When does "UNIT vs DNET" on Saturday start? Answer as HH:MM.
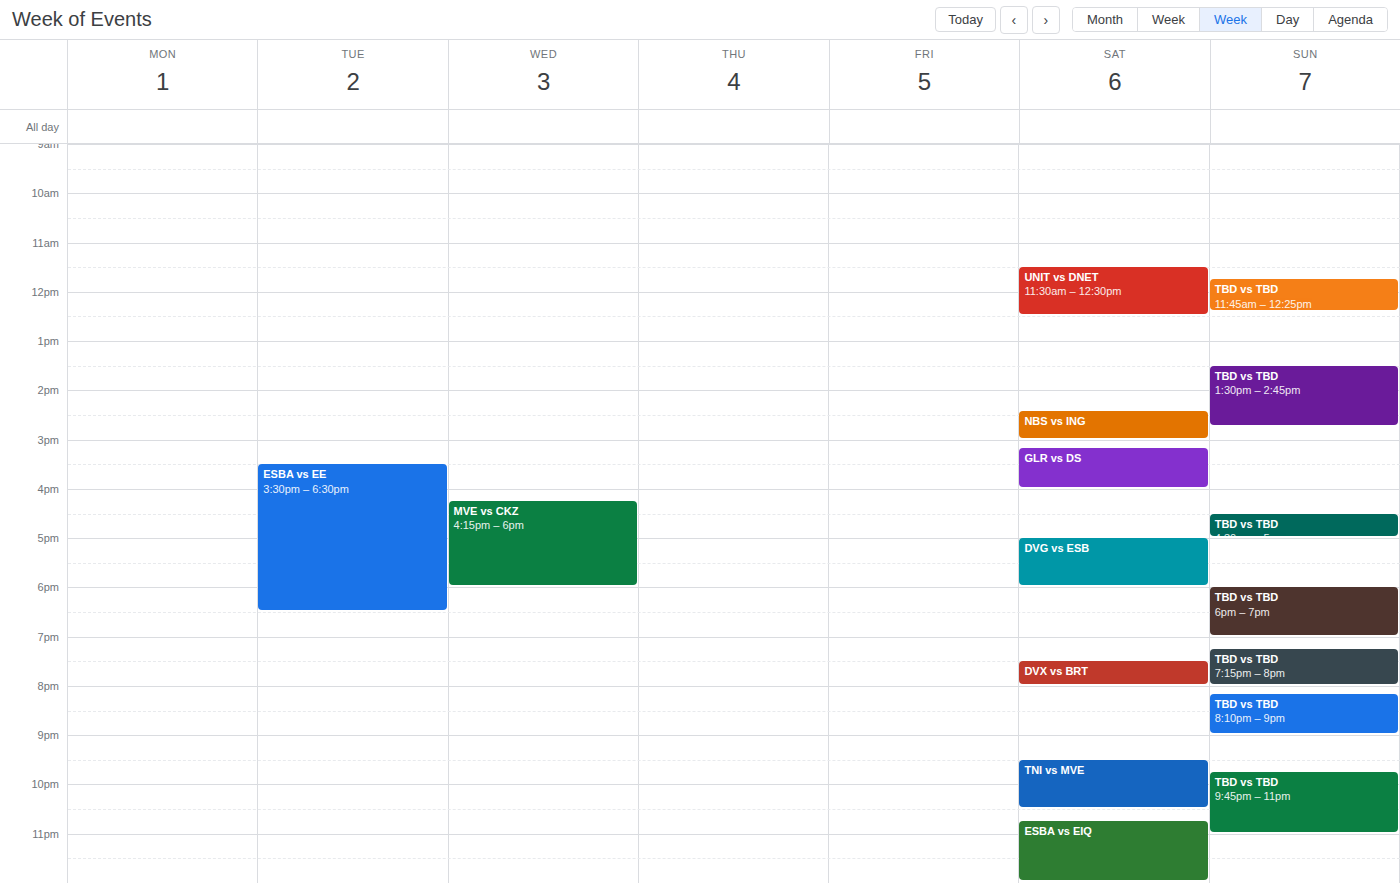
11:30